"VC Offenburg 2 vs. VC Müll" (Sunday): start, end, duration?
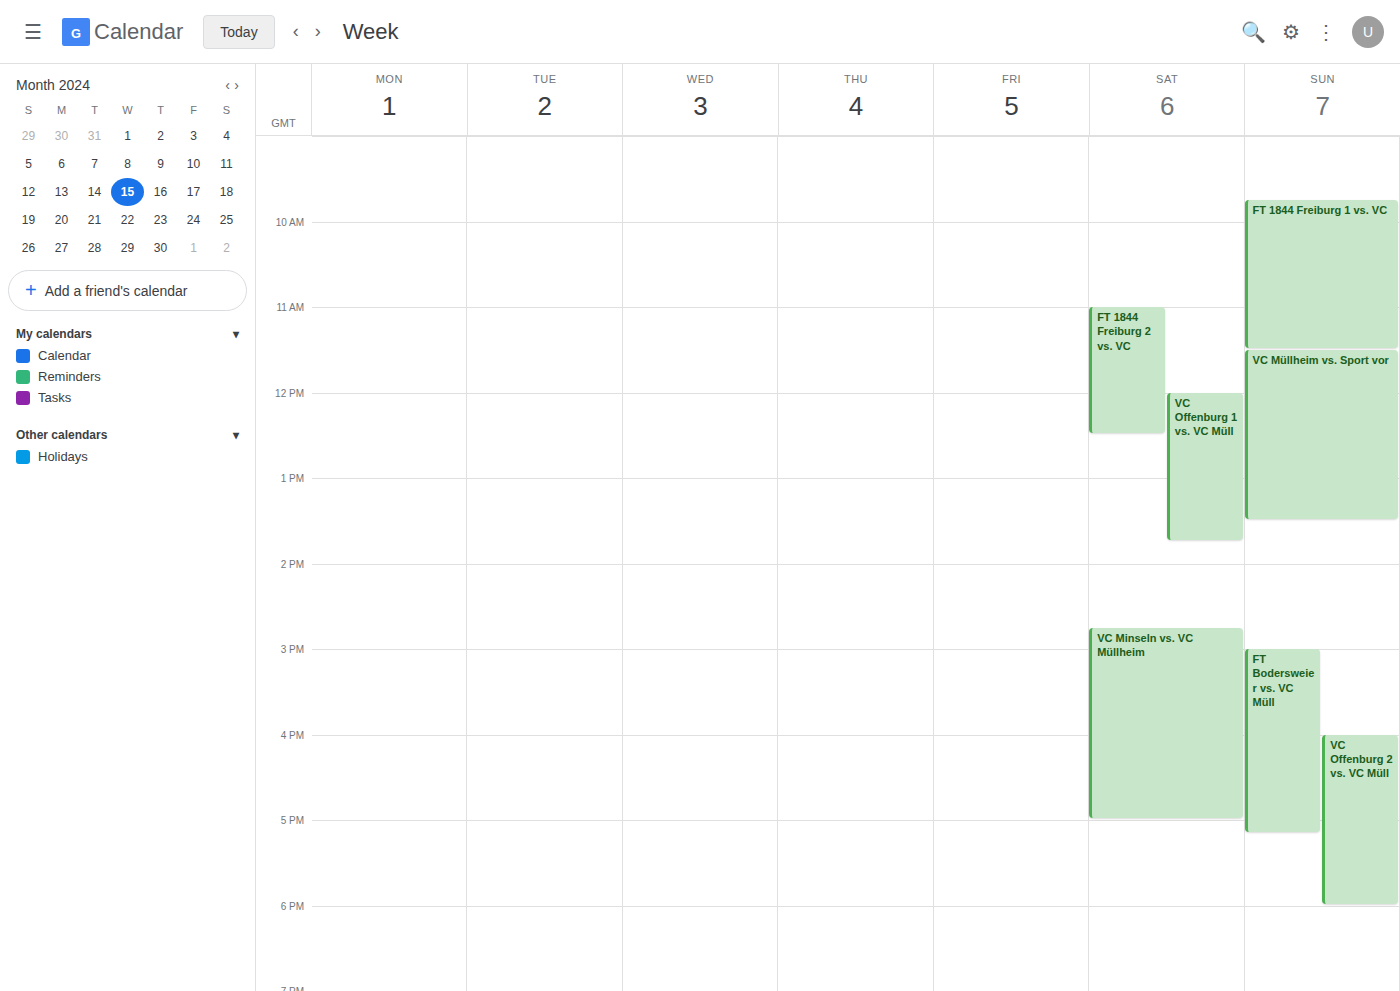
4:00 PM to 6:00 PM, 2 hours